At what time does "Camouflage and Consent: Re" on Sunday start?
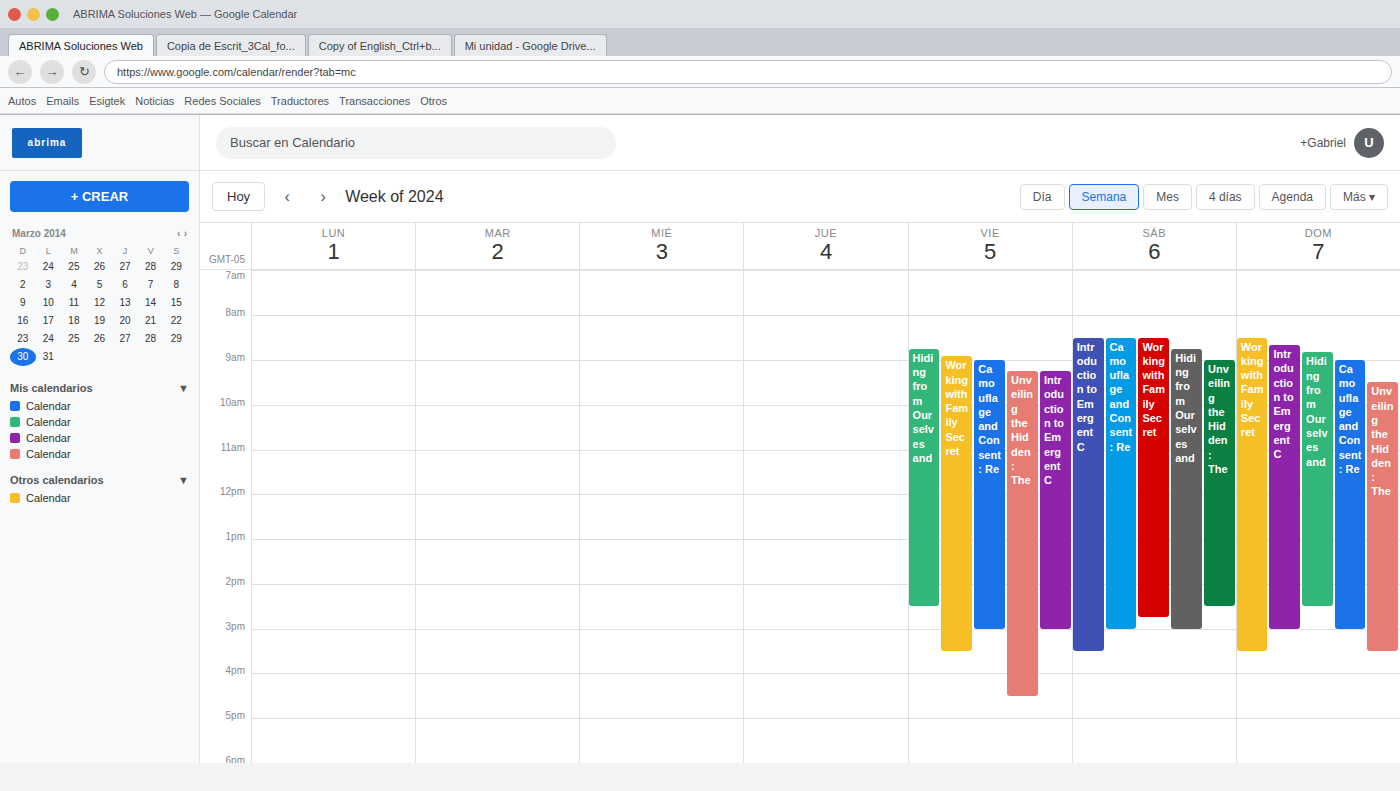
9:00 AM